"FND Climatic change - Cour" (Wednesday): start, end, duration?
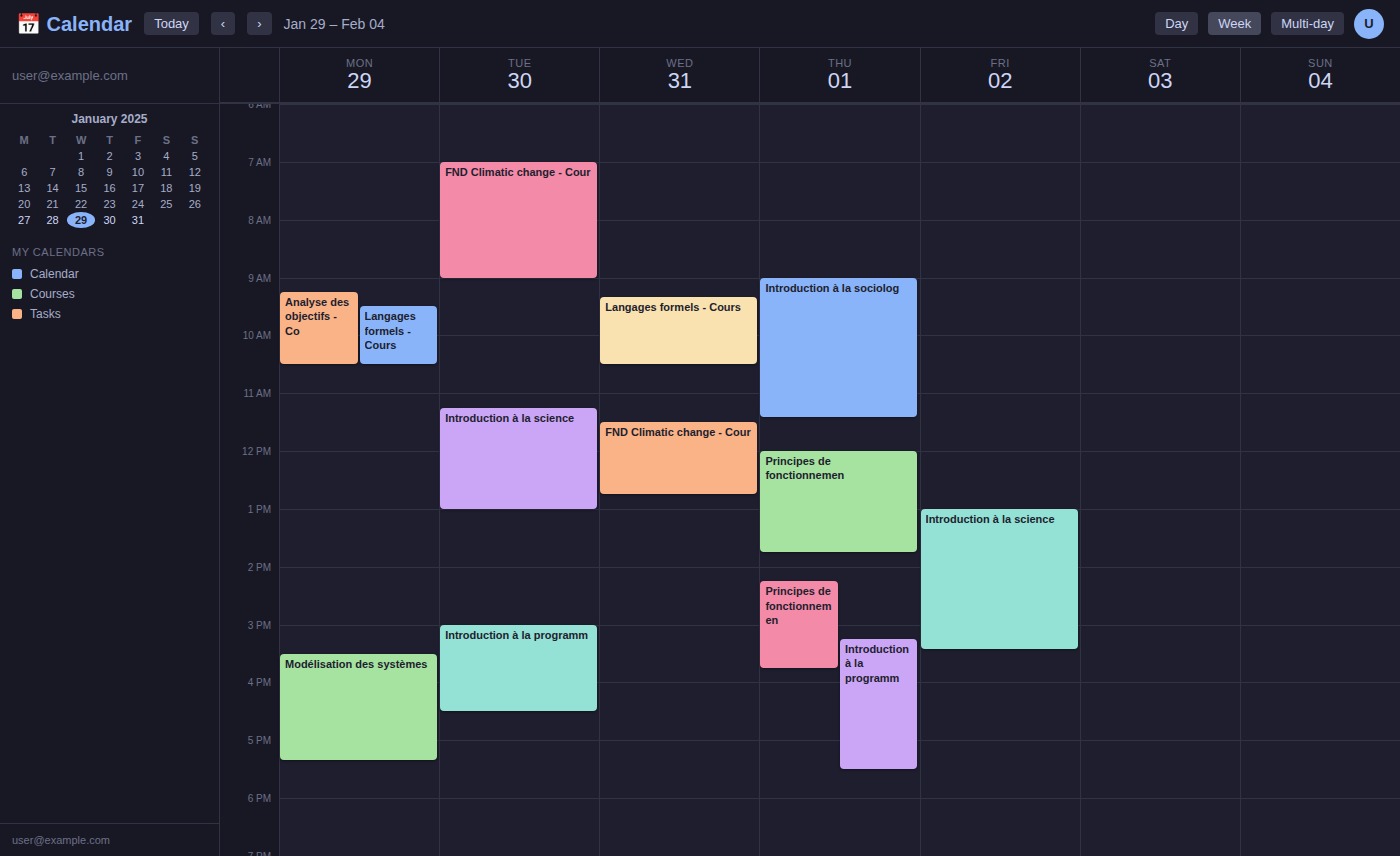
11:30 AM to 12:45 PM, 1 hour 15 minutes